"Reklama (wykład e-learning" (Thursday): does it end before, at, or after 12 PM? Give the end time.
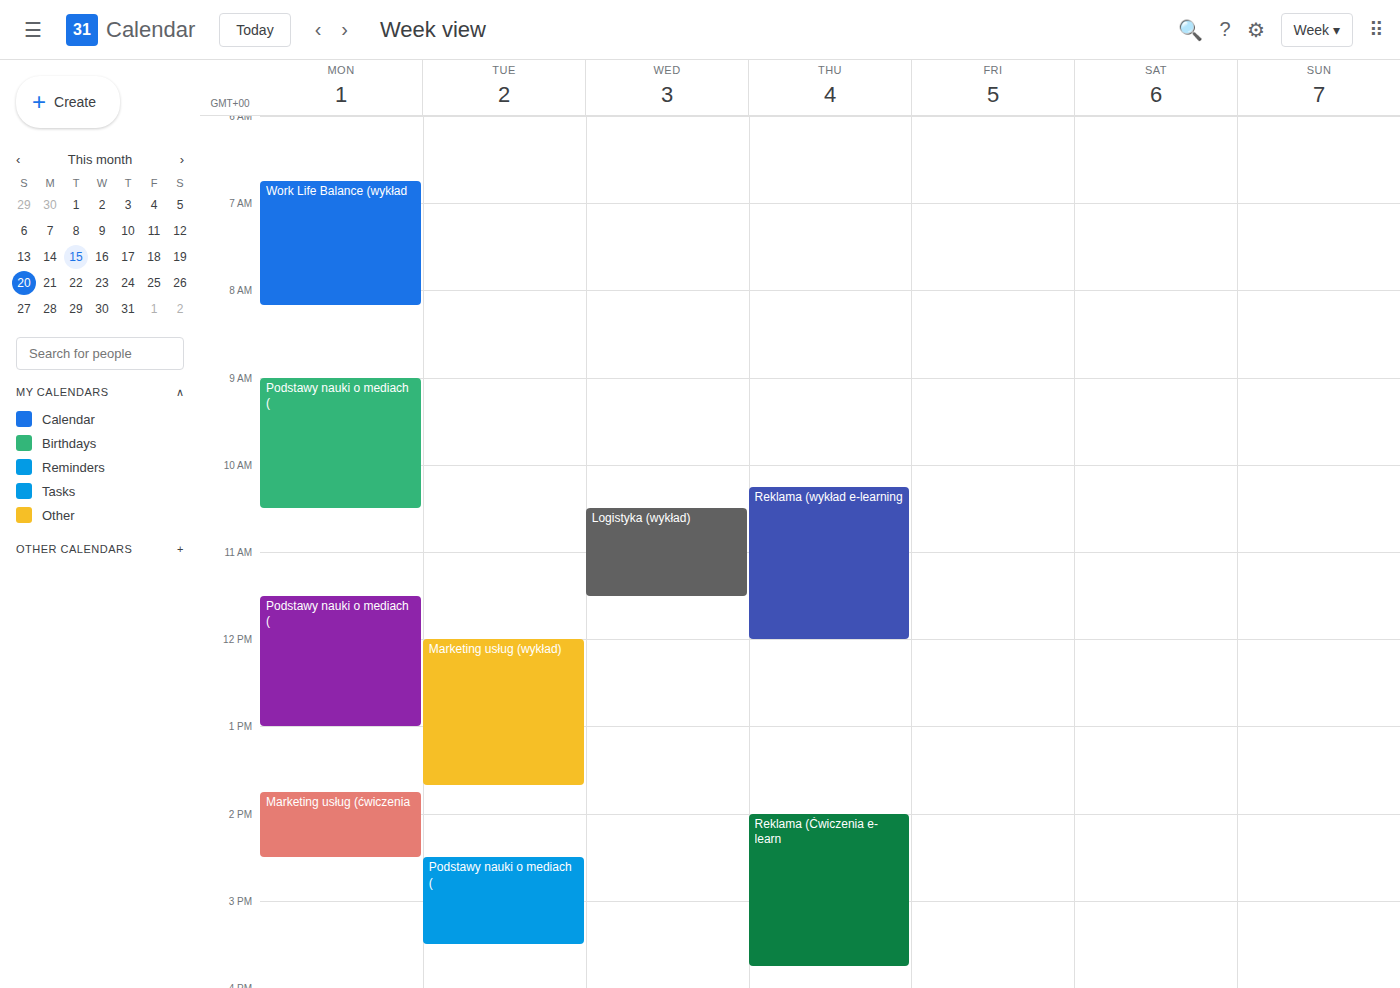
12:00 PM -- exactly at 12 PM, on the 12 PM line.